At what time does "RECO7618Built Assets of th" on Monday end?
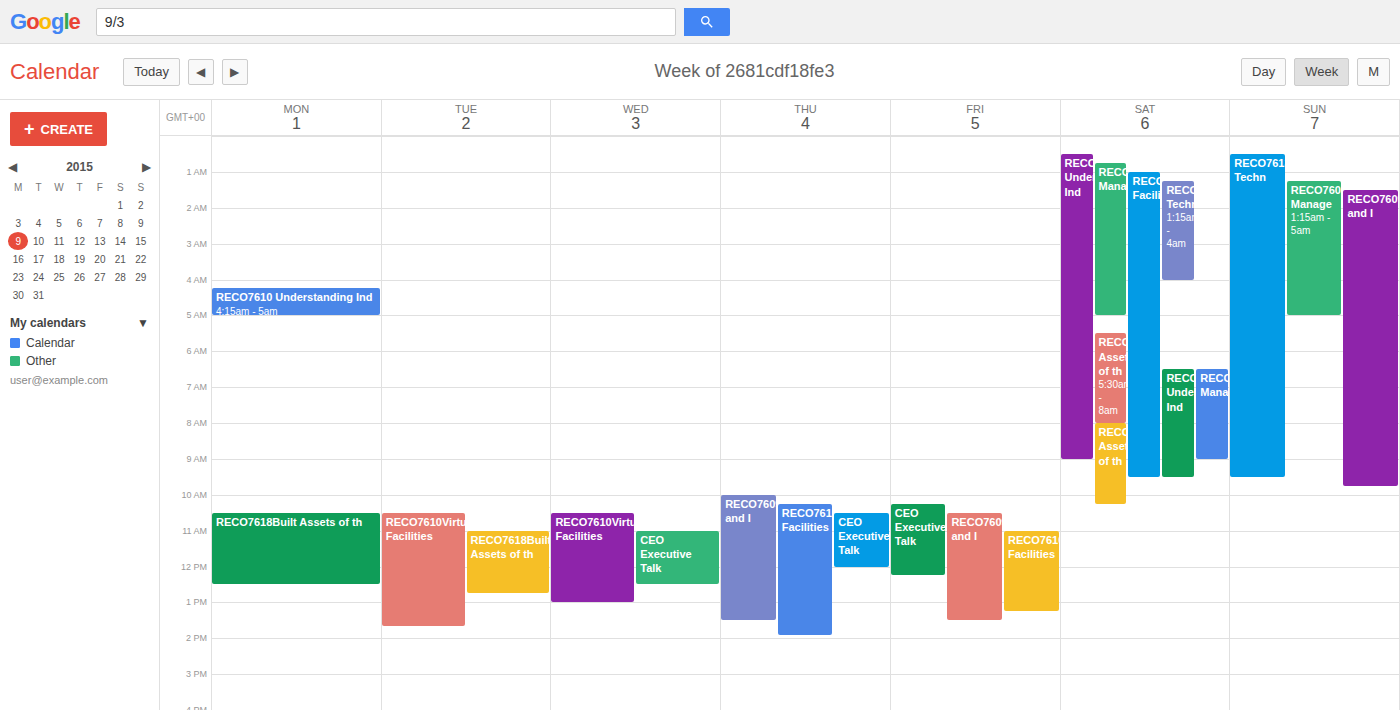
12:30 PM